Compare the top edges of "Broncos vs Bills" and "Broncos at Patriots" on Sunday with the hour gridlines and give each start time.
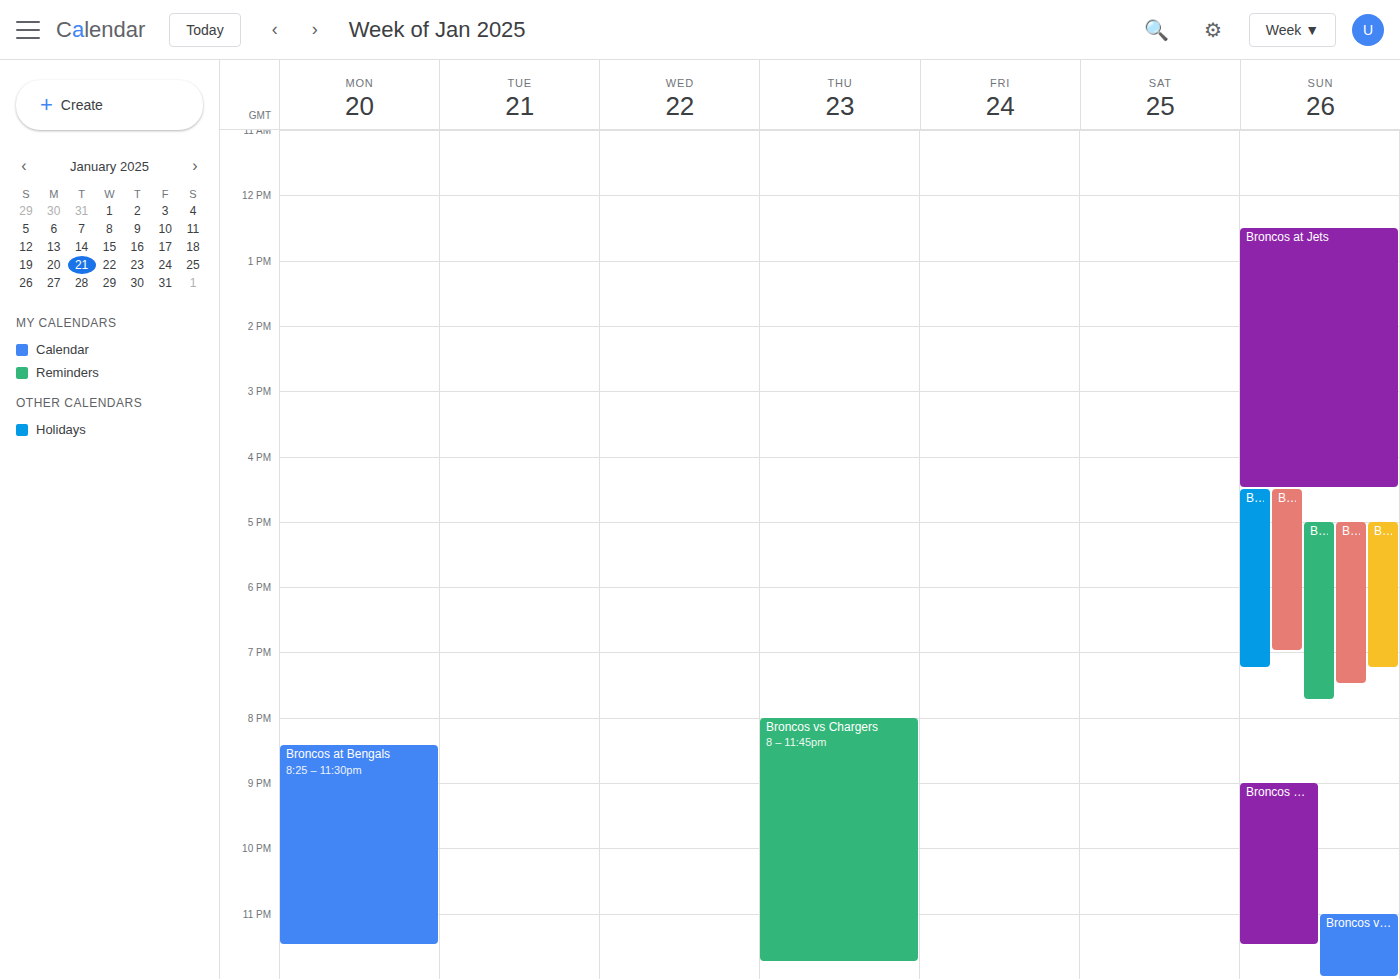
"Broncos vs Bills": 16:30, halfway between the 16:00 and 17:00 lines. "Broncos at Patriots": 17:00, exactly on the 17:00 line.